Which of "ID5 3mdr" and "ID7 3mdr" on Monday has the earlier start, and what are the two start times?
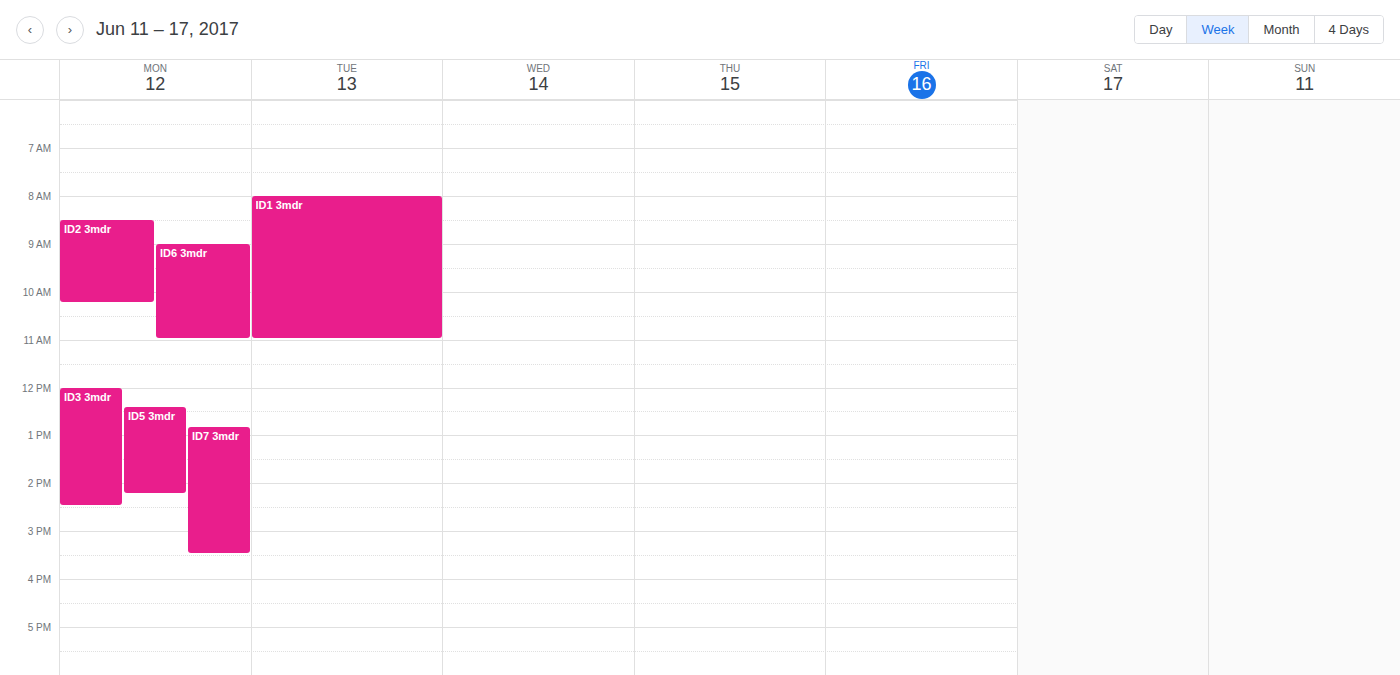
"ID5 3mdr" 12:25 PM; "ID7 3mdr" 12:50 PM.